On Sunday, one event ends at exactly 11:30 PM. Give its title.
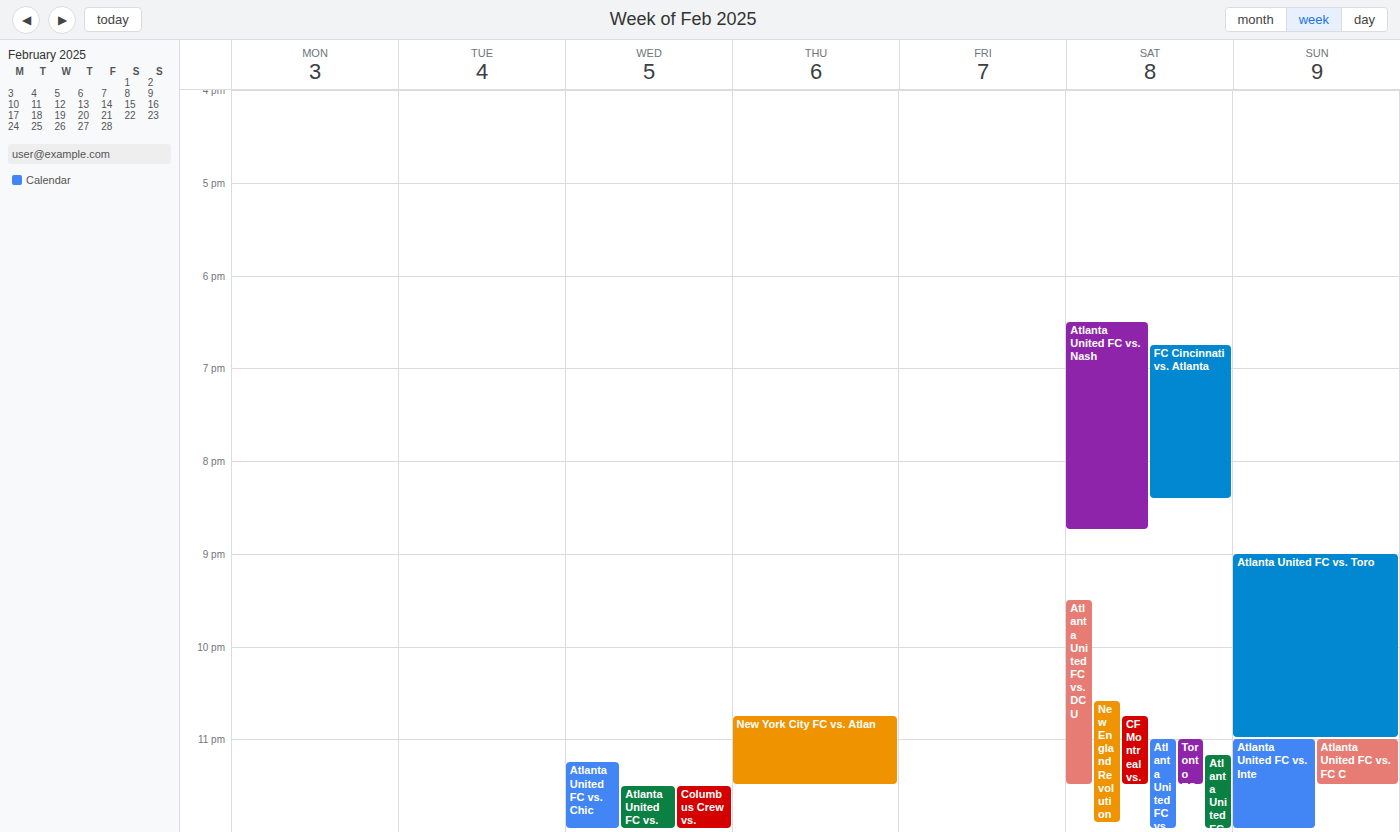
"Atlanta United FC vs. FC C"